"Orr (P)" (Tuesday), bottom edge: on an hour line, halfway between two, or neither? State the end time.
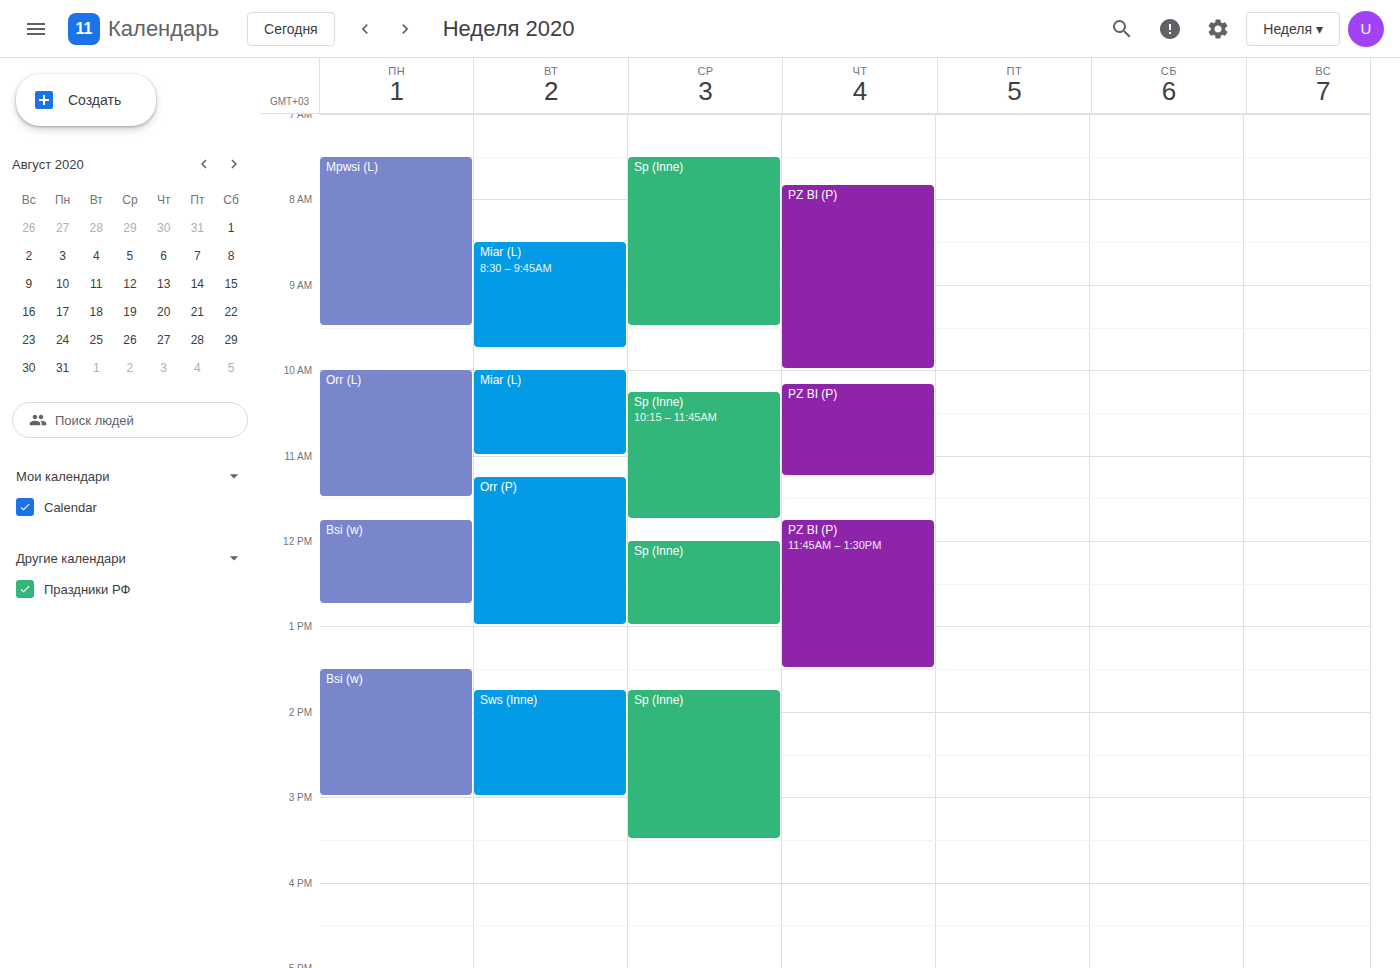
1:00 PM -- exactly on the 1 PM line.